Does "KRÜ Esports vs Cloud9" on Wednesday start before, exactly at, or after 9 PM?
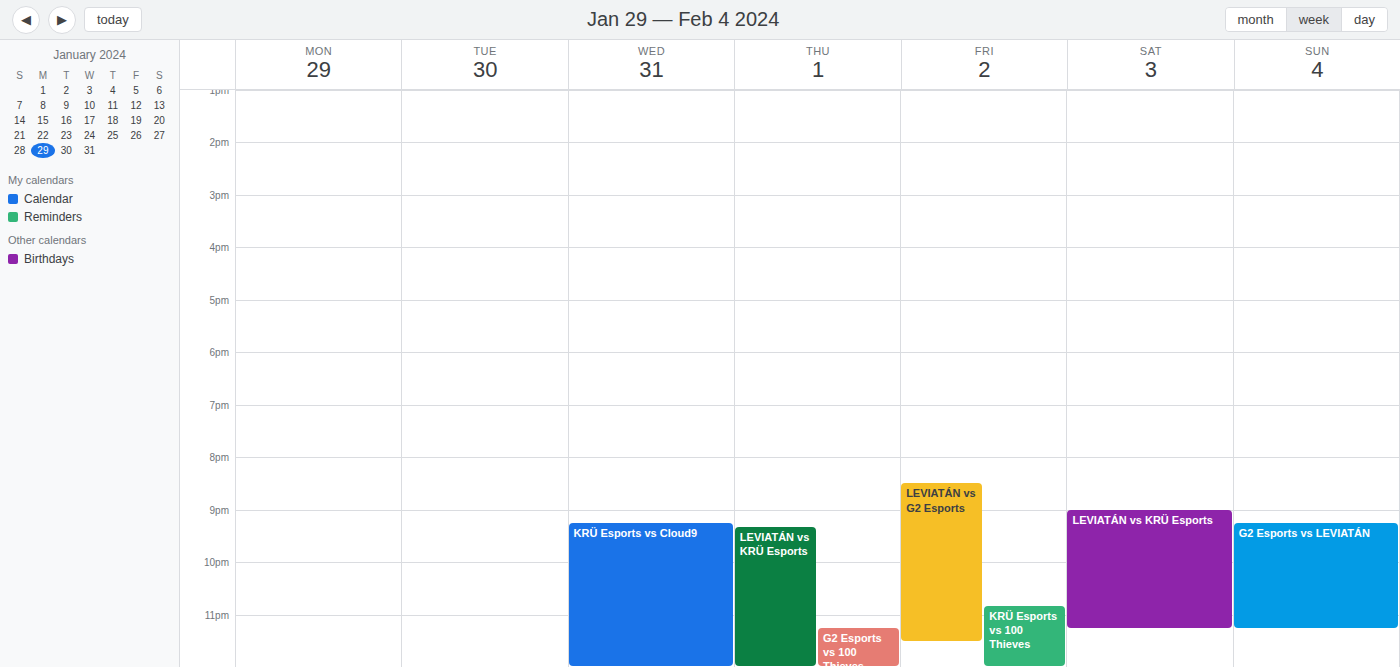
9:15 PM -- after 9 PM, 15 minutes below the 9 PM line.